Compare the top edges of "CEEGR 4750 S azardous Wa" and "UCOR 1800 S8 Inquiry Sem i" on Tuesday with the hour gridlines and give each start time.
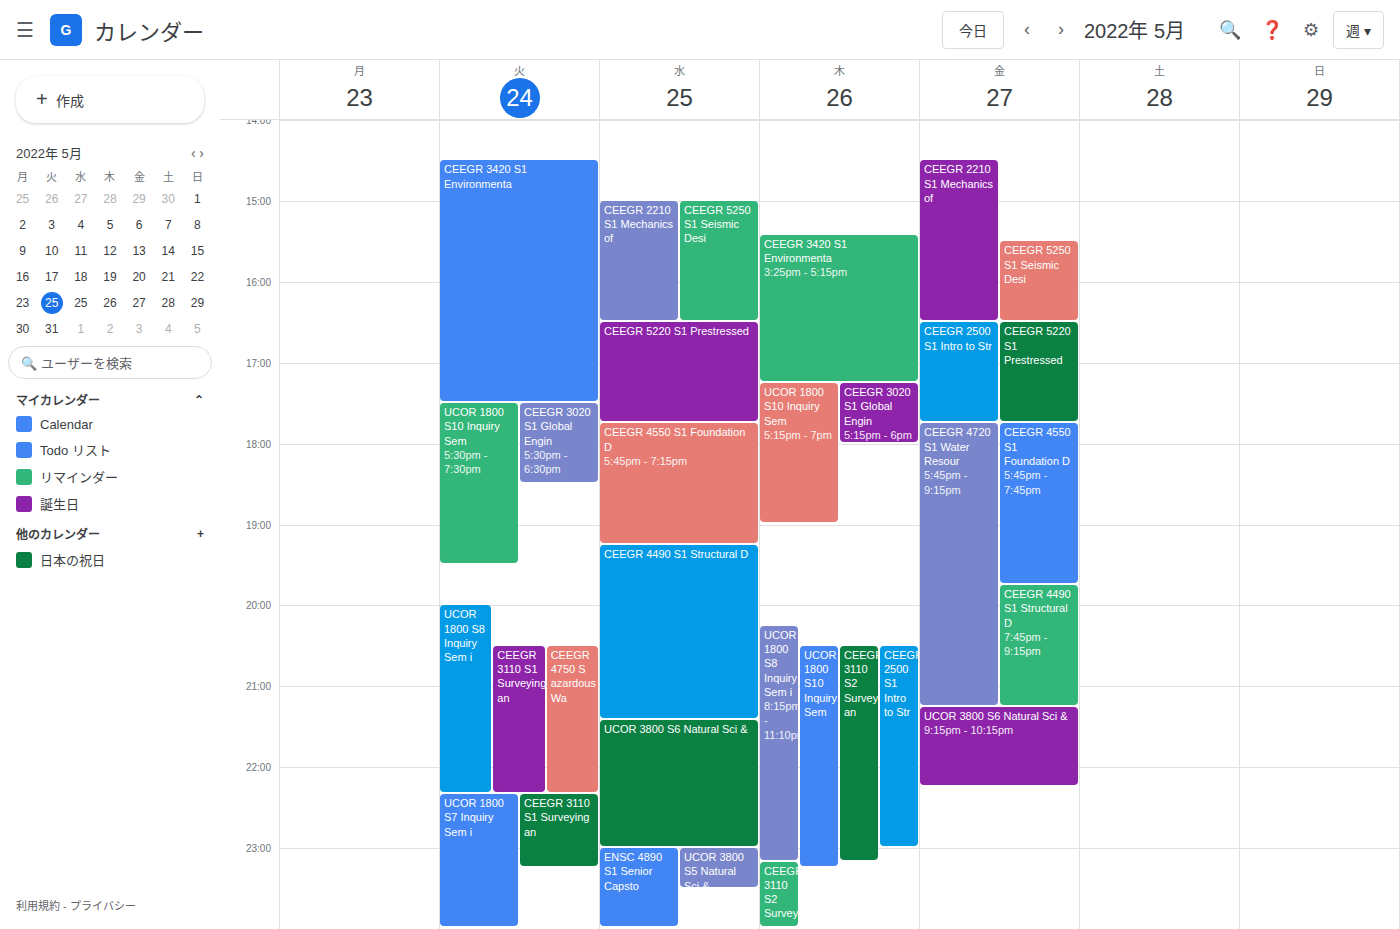
"CEEGR 4750 S azardous Wa": 8:30 PM, halfway between the 8 PM and 9 PM lines. "UCOR 1800 S8 Inquiry Sem i": 8:00 PM, exactly on the 8 PM line.